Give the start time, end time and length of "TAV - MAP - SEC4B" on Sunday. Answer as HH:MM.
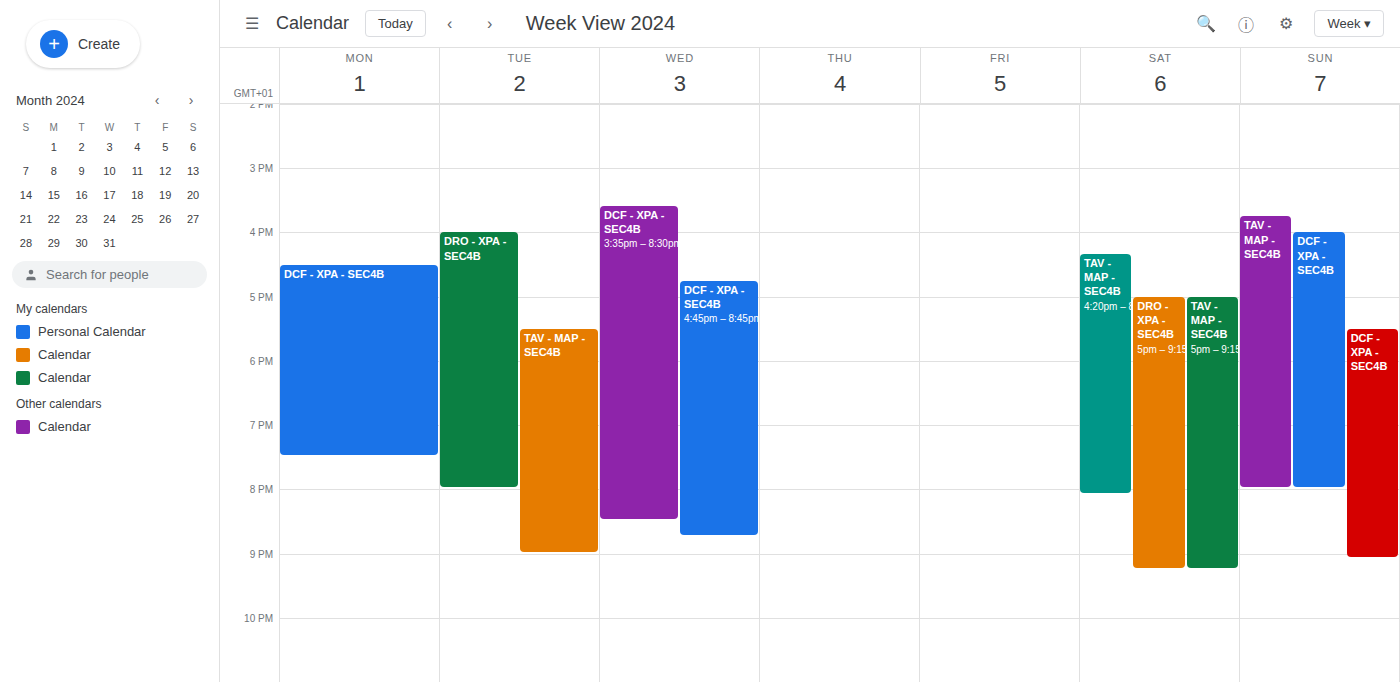
15:45 to 20:00, 4 hours 15 minutes